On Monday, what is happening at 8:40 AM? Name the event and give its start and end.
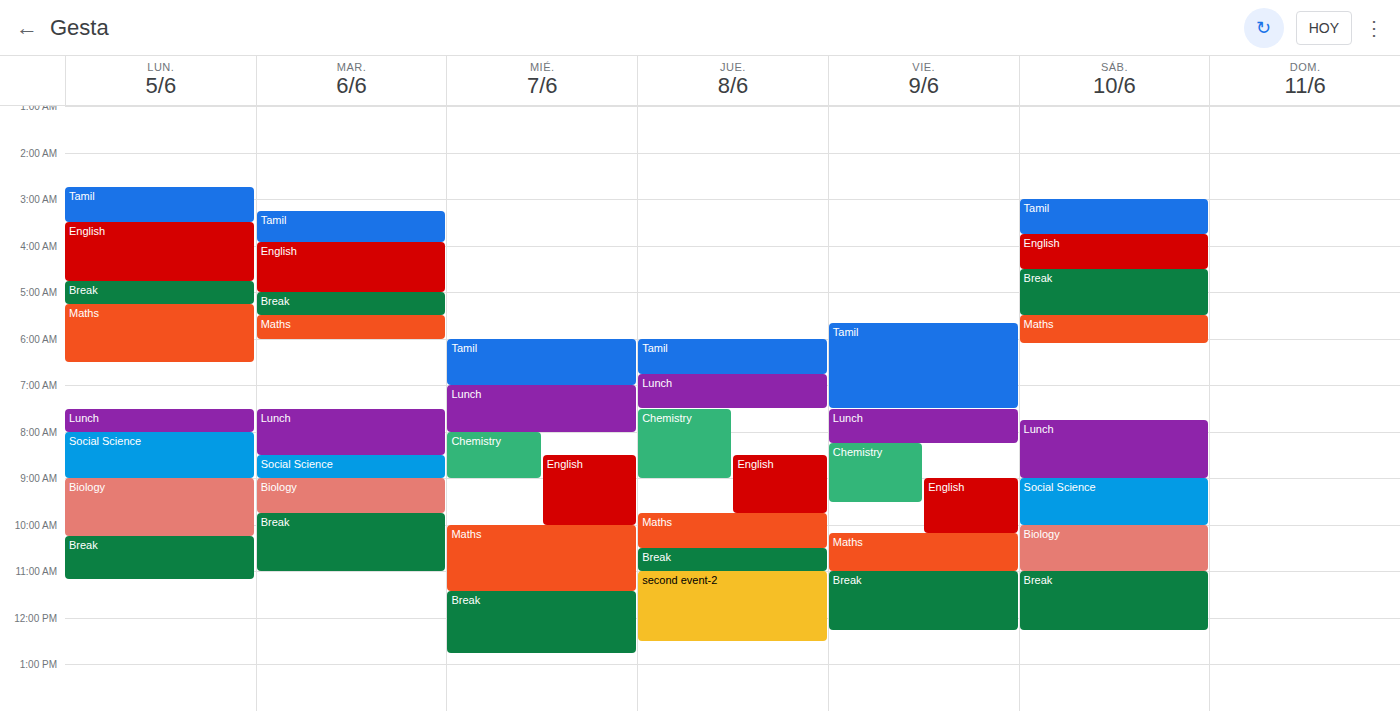
"Social Science", 8:00 AM to 9:00 AM